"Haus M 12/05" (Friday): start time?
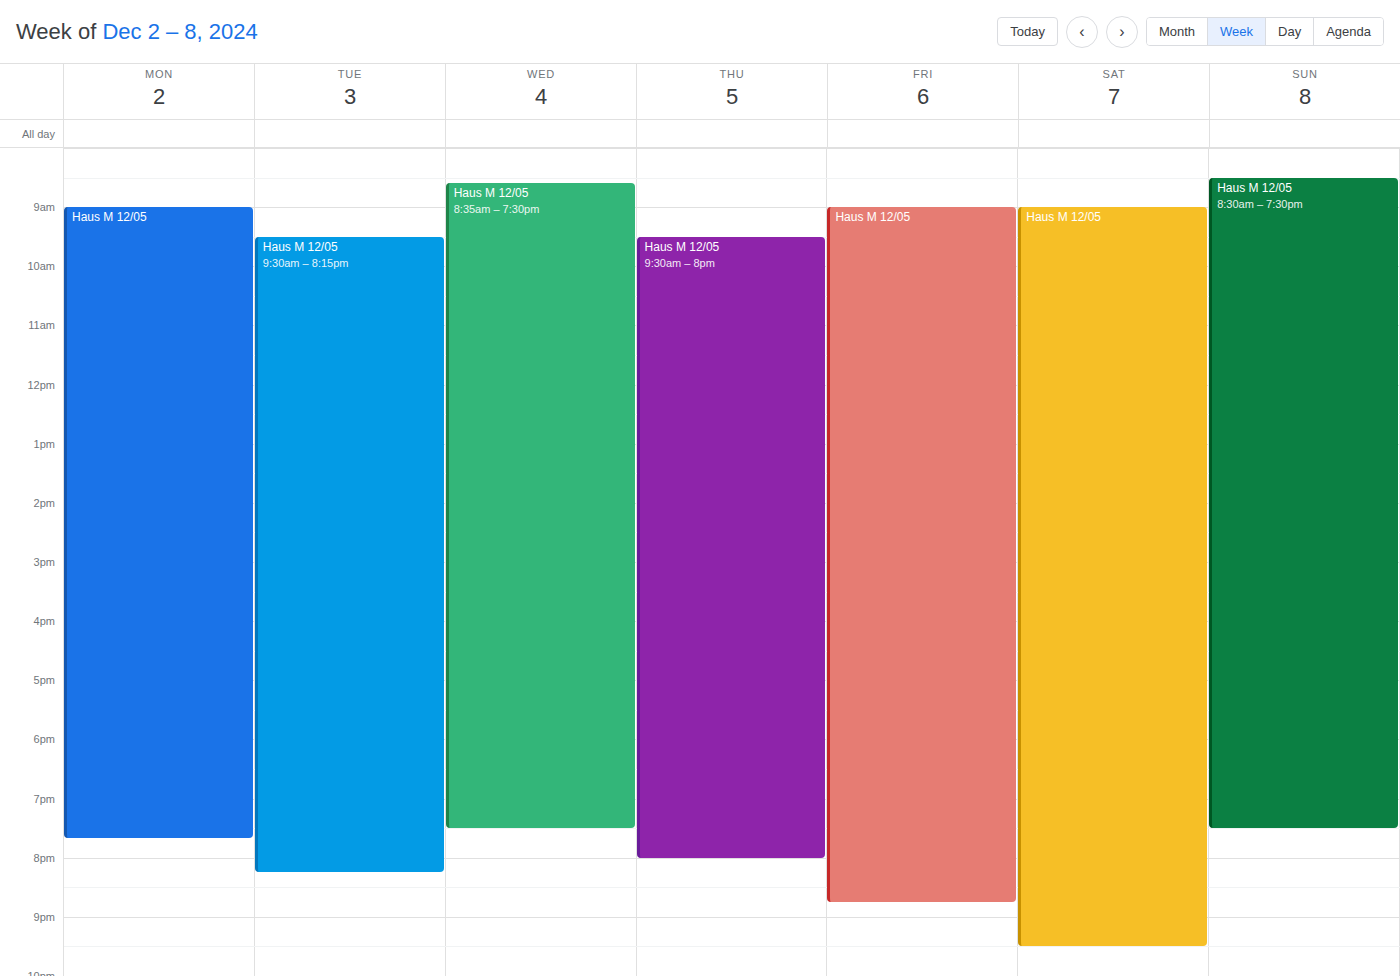
9:00 AM